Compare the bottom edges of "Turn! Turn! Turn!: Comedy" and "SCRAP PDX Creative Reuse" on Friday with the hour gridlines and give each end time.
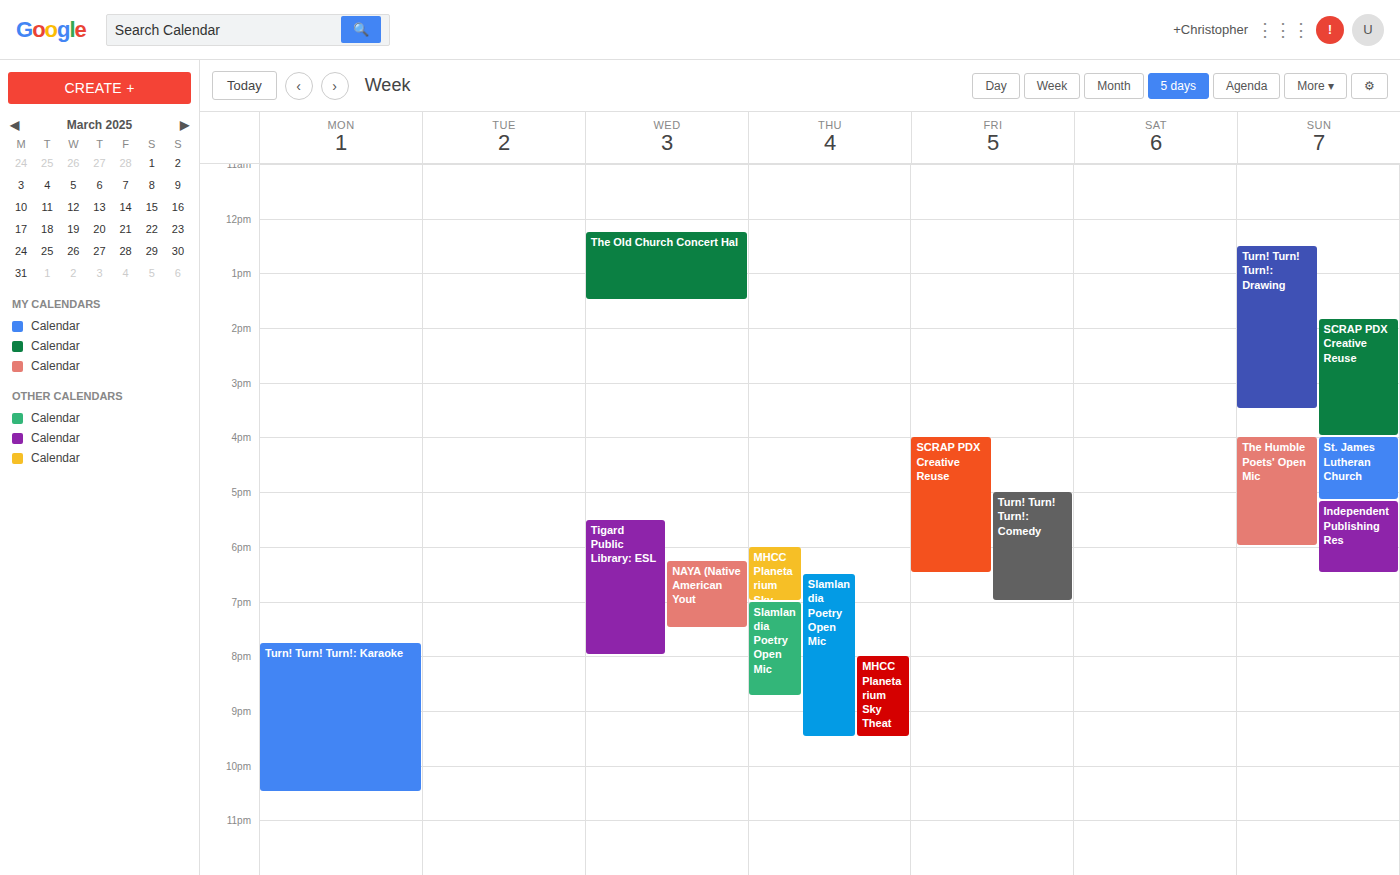
"Turn! Turn! Turn!: Comedy": 7:00 PM, exactly on the 7 PM line. "SCRAP PDX Creative Reuse": 6:30 PM, halfway between the 6 PM and 7 PM lines.